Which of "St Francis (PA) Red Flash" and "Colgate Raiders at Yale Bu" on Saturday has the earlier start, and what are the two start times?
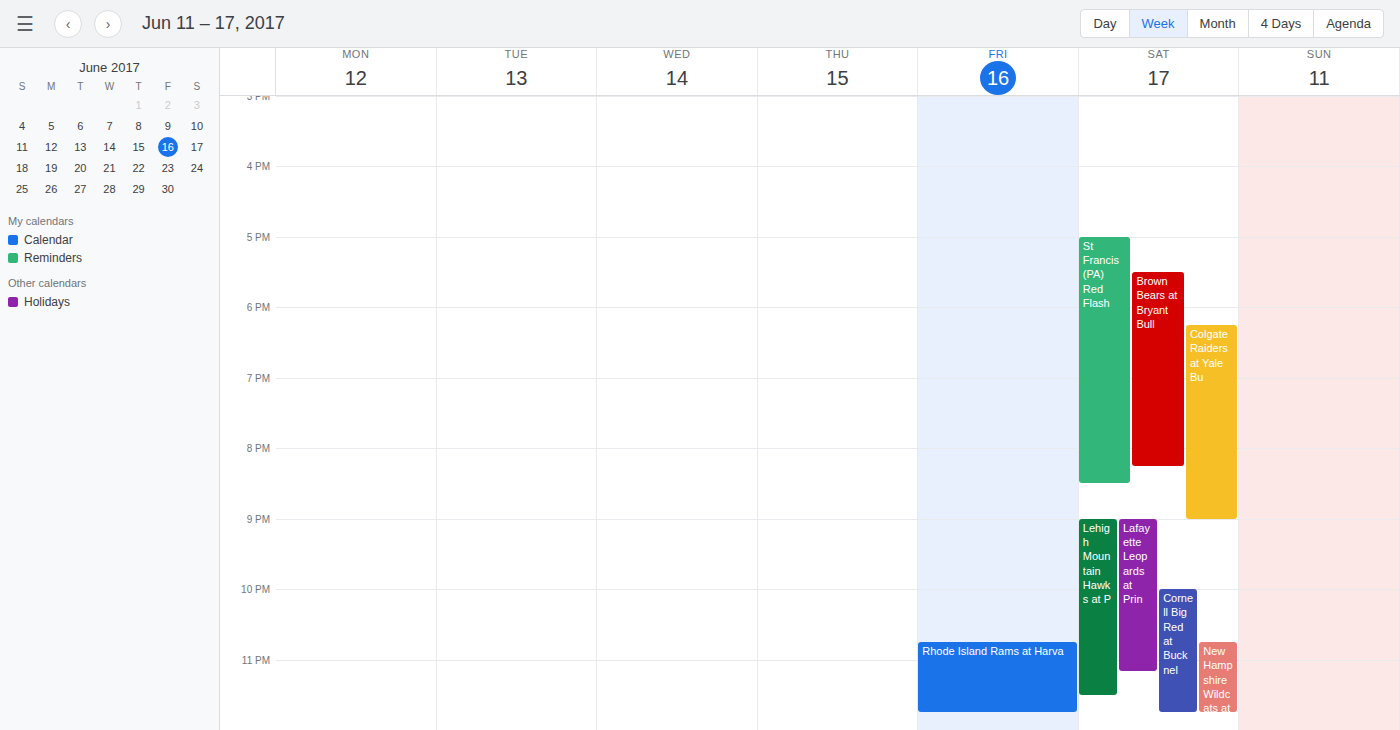
"St Francis (PA) Red Flash" 5:00 PM; "Colgate Raiders at Yale Bu" 6:15 PM.